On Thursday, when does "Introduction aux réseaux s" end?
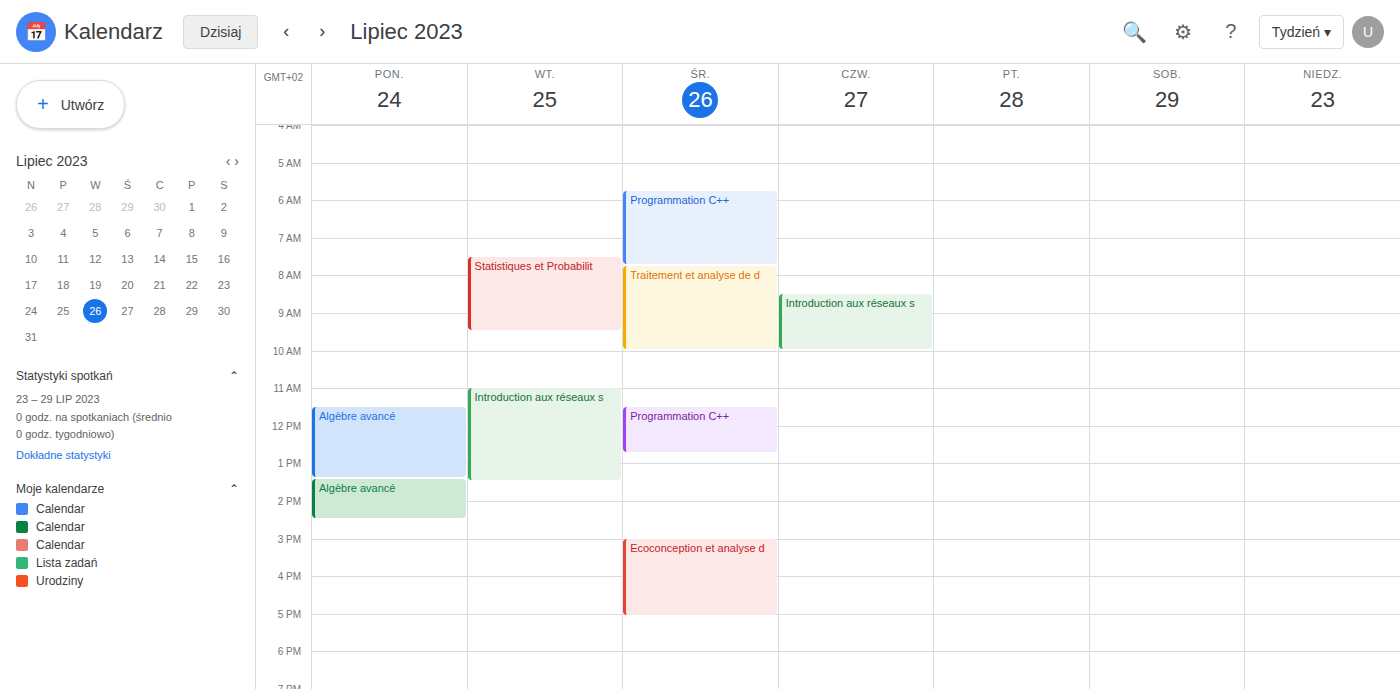
10:00 AM